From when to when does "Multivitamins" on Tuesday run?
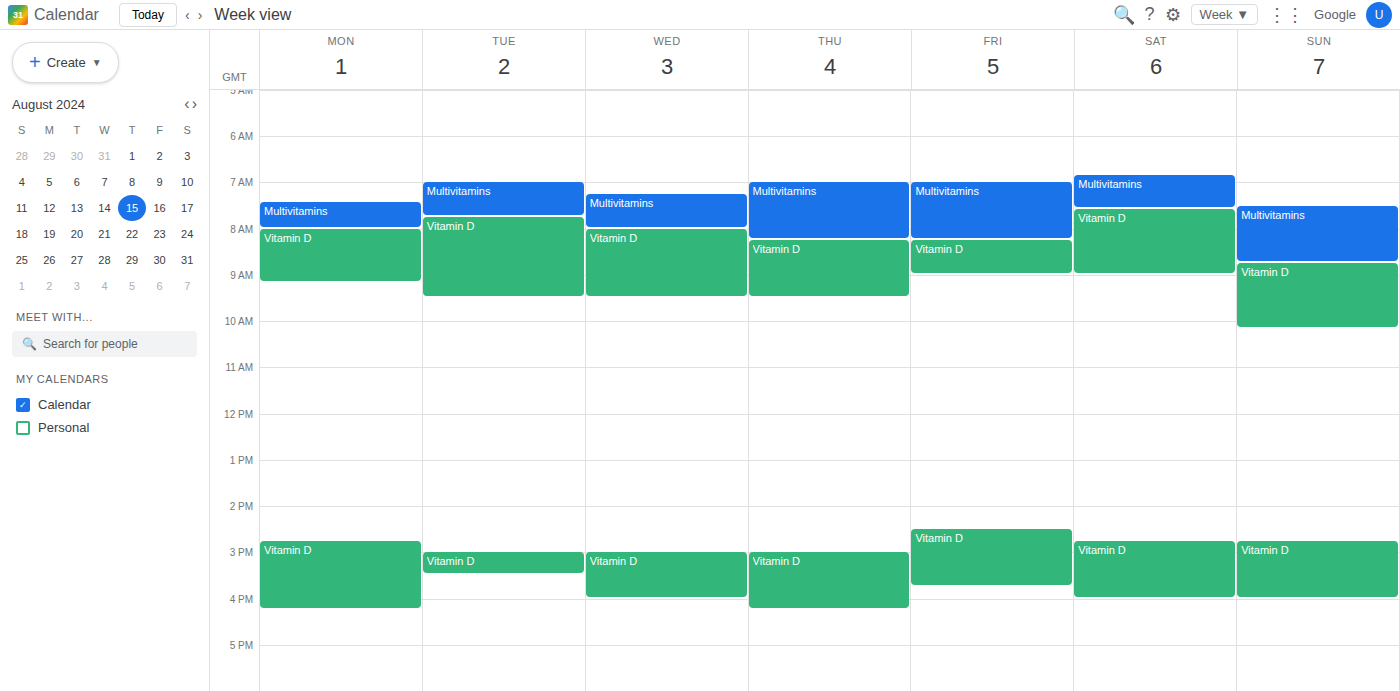
07:00 to 07:45